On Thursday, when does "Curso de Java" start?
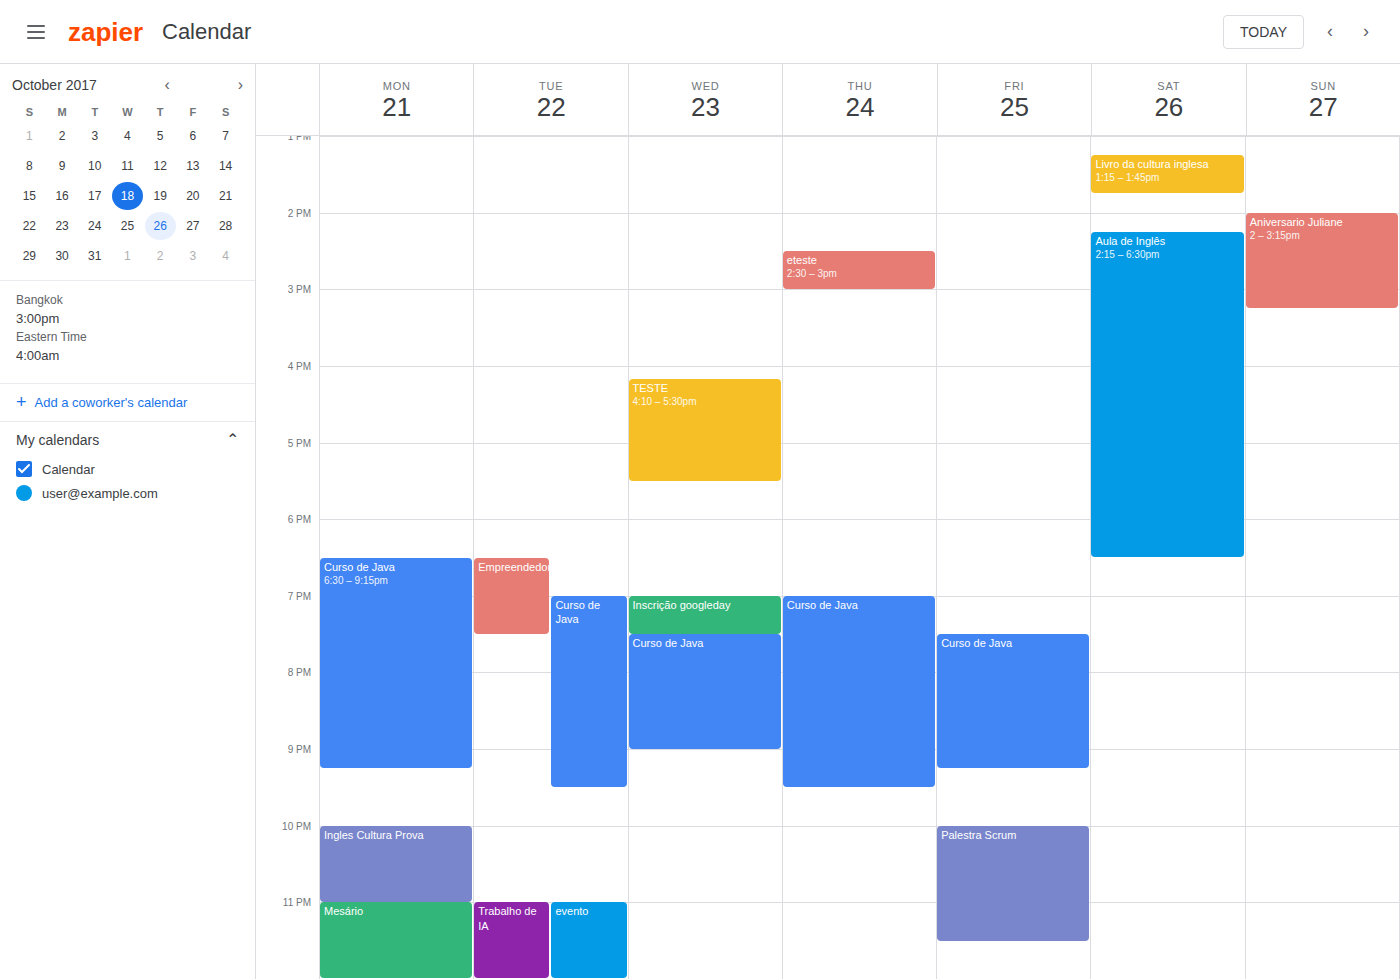
7:00 PM